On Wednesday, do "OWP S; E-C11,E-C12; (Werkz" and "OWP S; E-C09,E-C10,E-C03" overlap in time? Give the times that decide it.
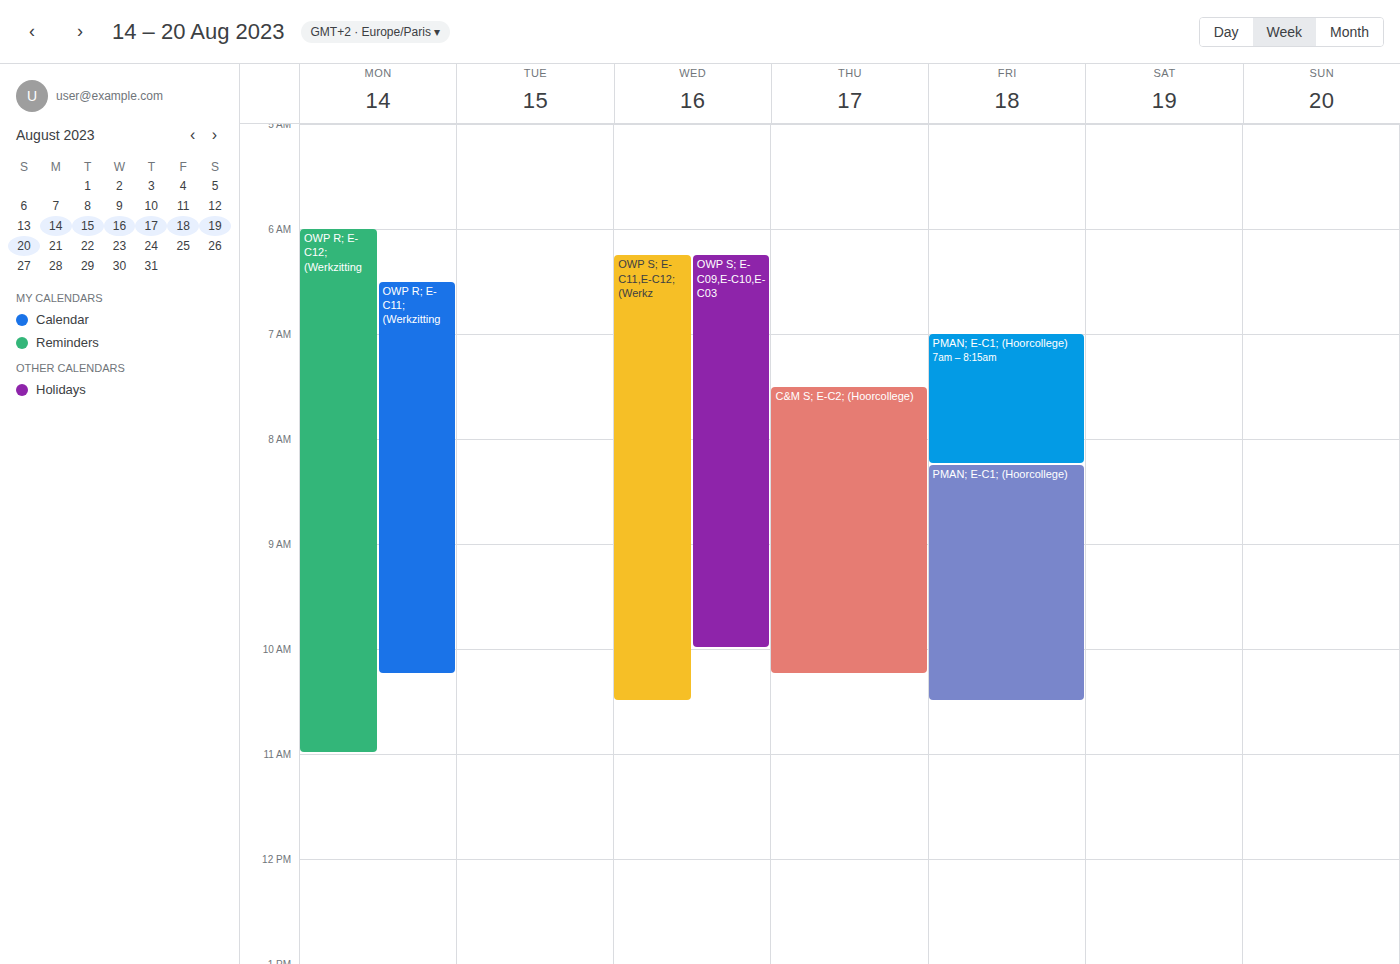
"OWP S; E-C09,E-C10,E-C03" runs 6:15 AM to 10:00 AM, inside "OWP S; E-C11,E-C12; (Werkz" -- they overlap.